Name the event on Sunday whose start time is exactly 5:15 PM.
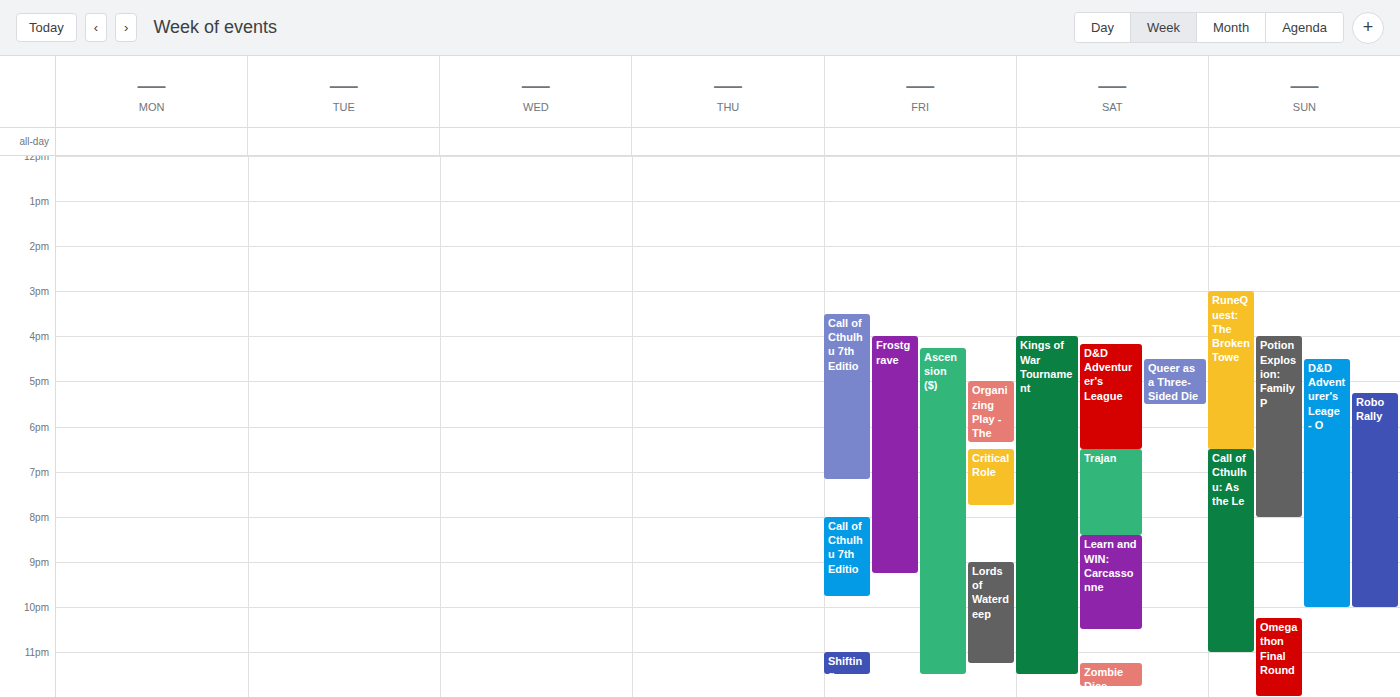
"Robo Rally"